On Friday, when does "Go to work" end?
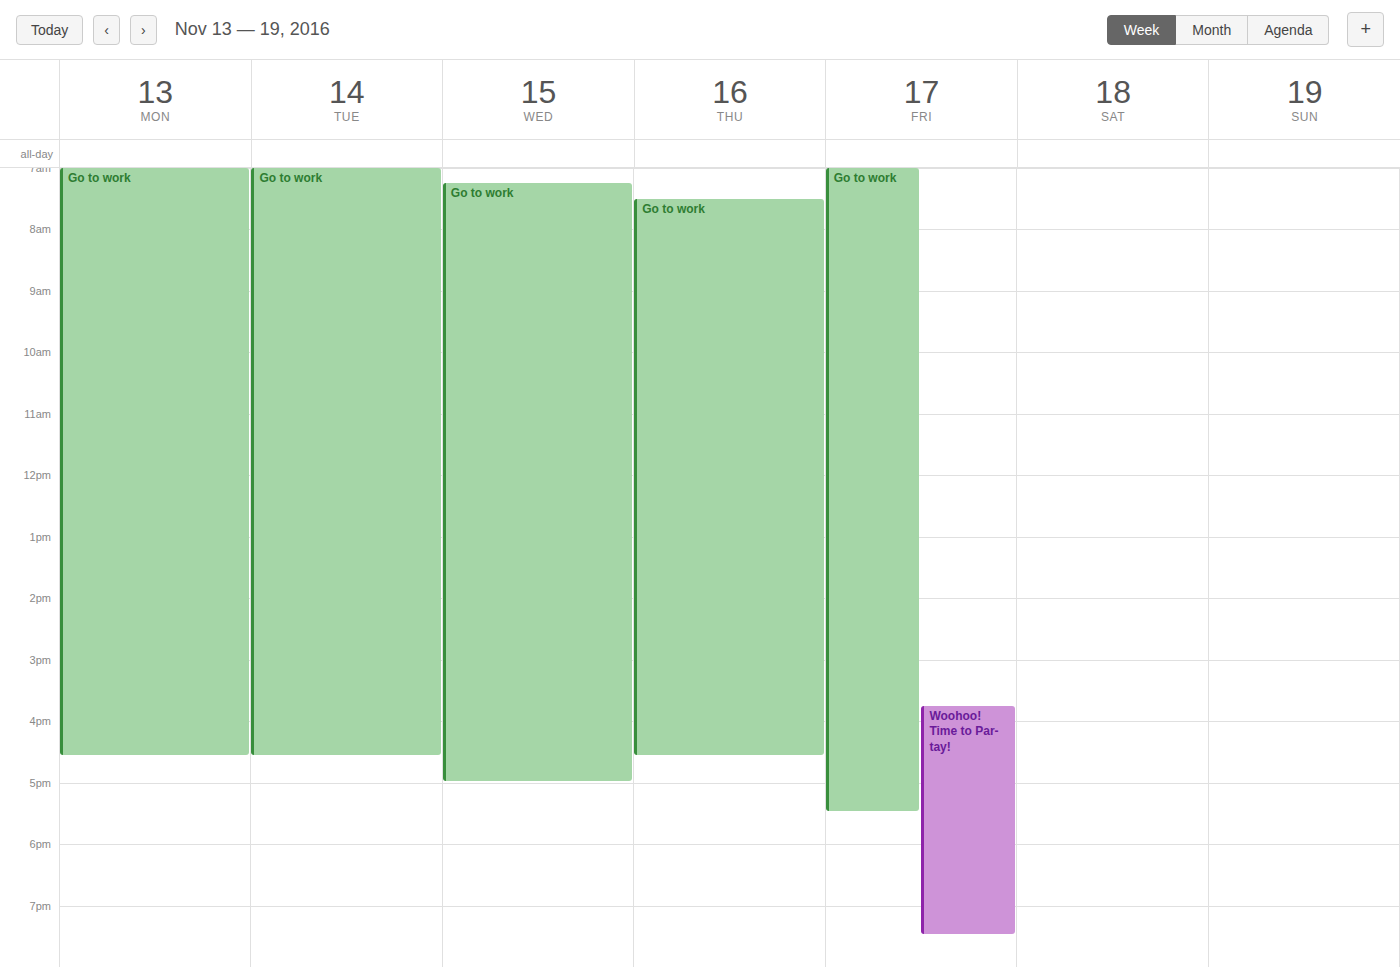
5:30 PM